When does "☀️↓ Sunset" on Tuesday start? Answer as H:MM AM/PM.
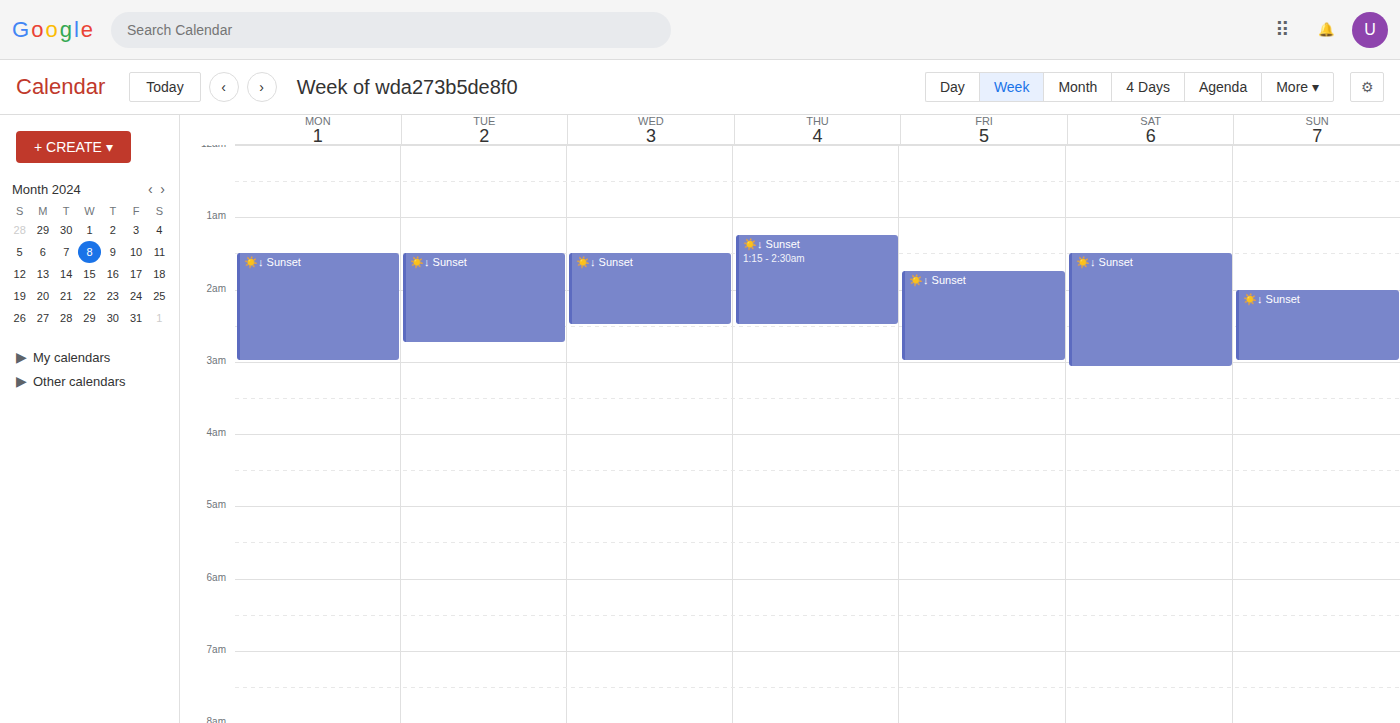
1:30 AM